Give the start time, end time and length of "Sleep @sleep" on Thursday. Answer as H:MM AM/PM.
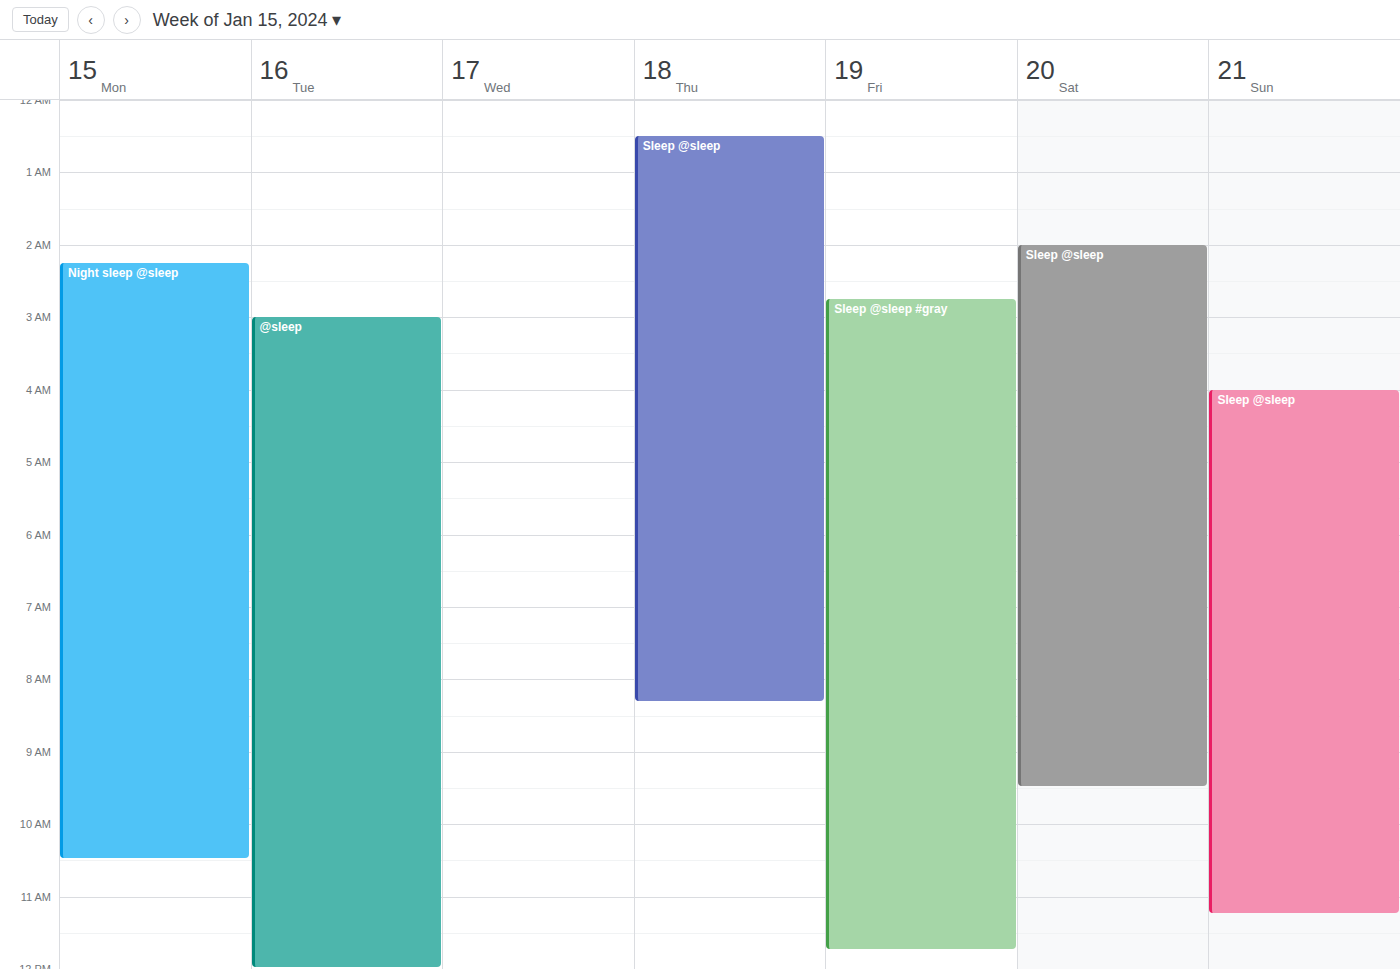
12:30 AM to 8:20 AM, 7 hours 50 minutes